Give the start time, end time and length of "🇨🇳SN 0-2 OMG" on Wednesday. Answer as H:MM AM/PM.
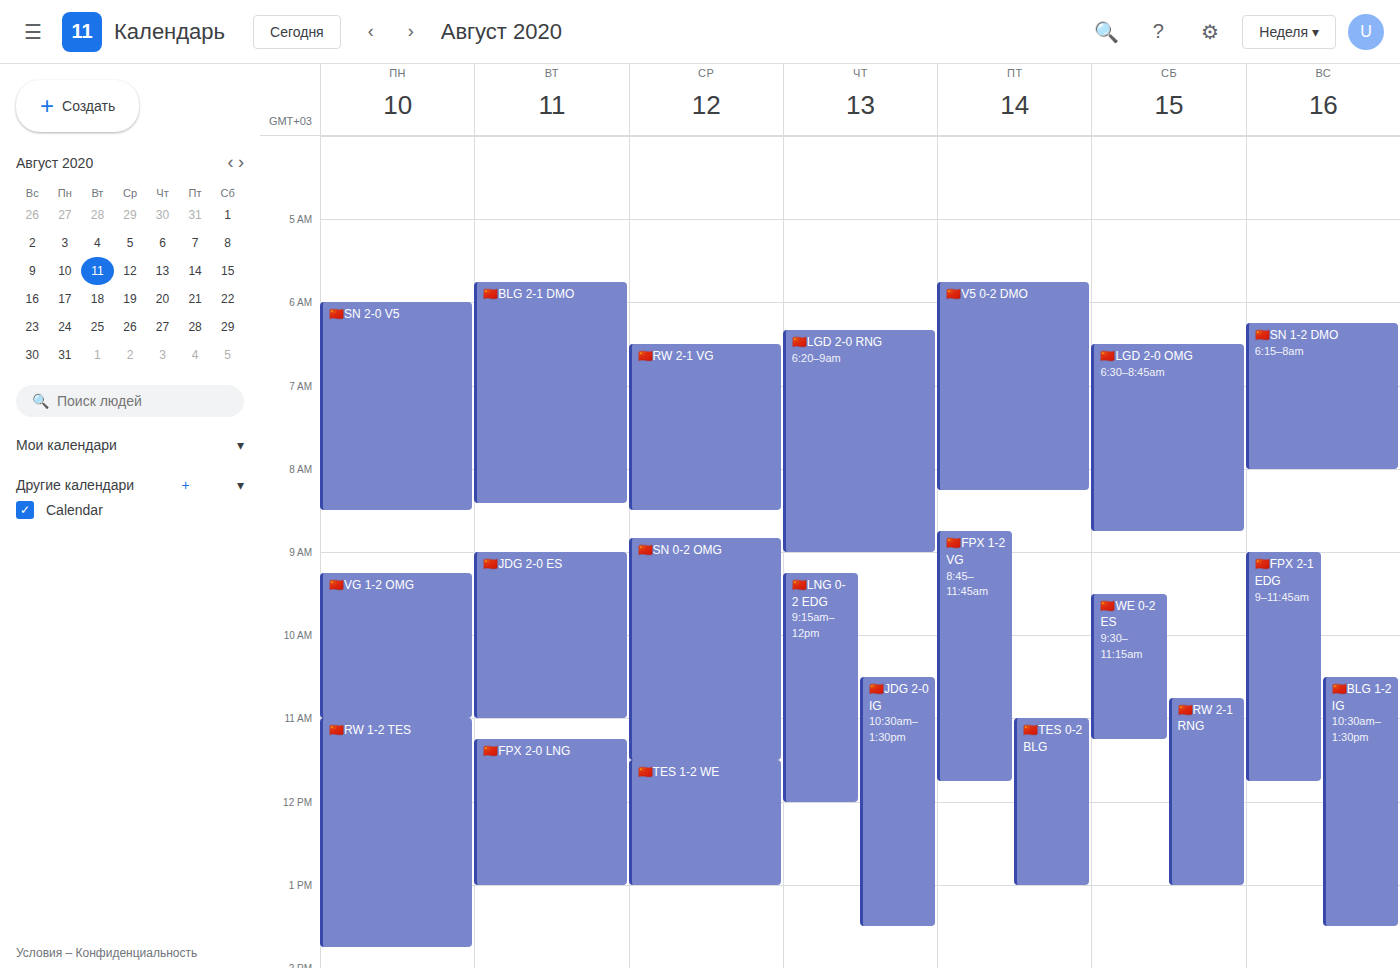
8:50 AM to 11:30 AM, 2 hours 40 minutes